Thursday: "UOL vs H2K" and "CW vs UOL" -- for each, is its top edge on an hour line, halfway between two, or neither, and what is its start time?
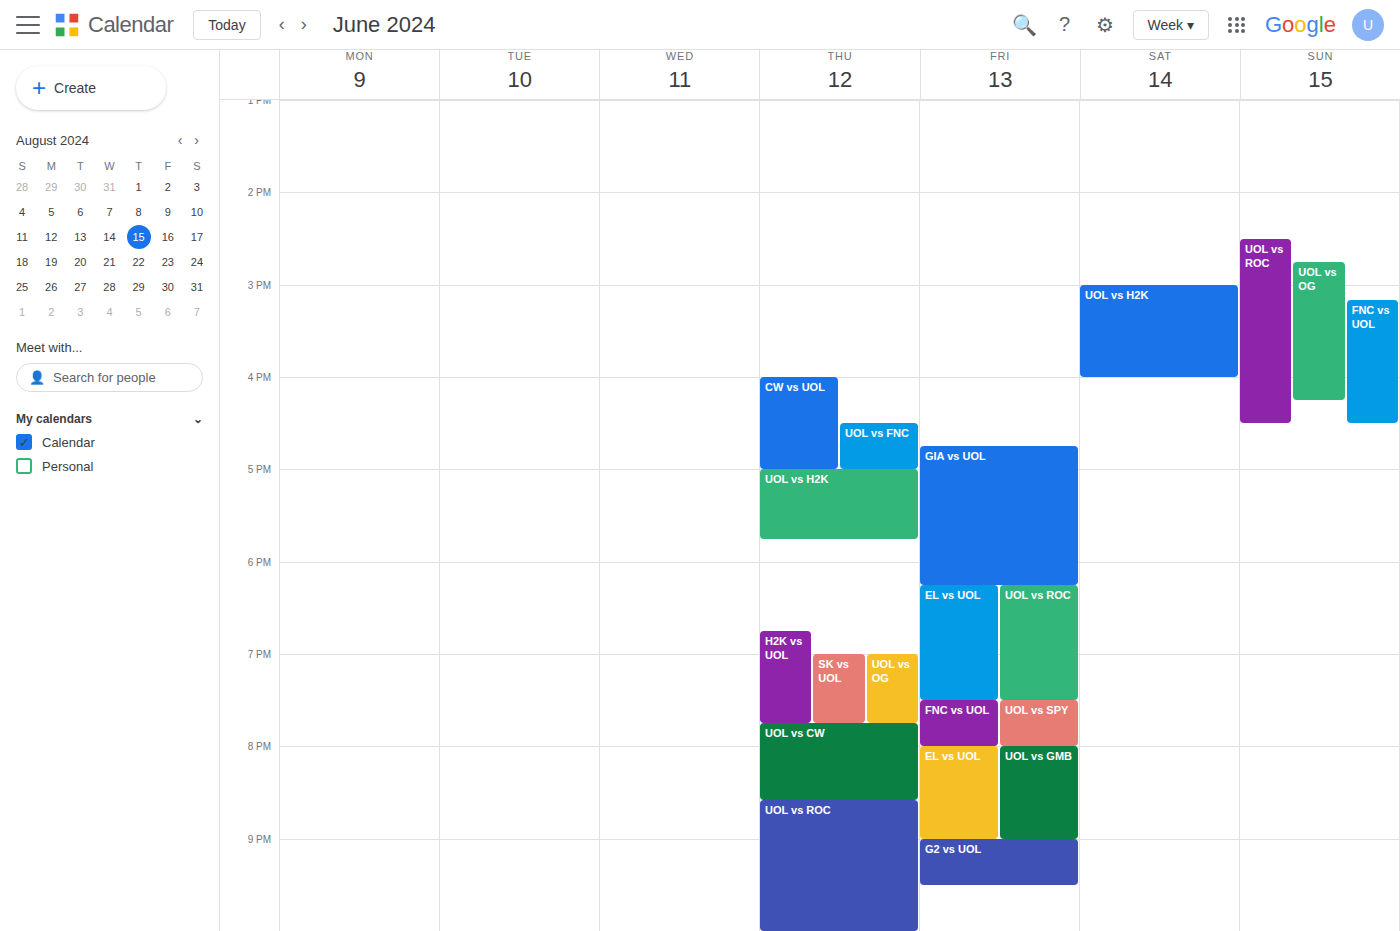
"UOL vs H2K": 17:00, exactly on the 17:00 line. "CW vs UOL": 16:00, exactly on the 16:00 line.